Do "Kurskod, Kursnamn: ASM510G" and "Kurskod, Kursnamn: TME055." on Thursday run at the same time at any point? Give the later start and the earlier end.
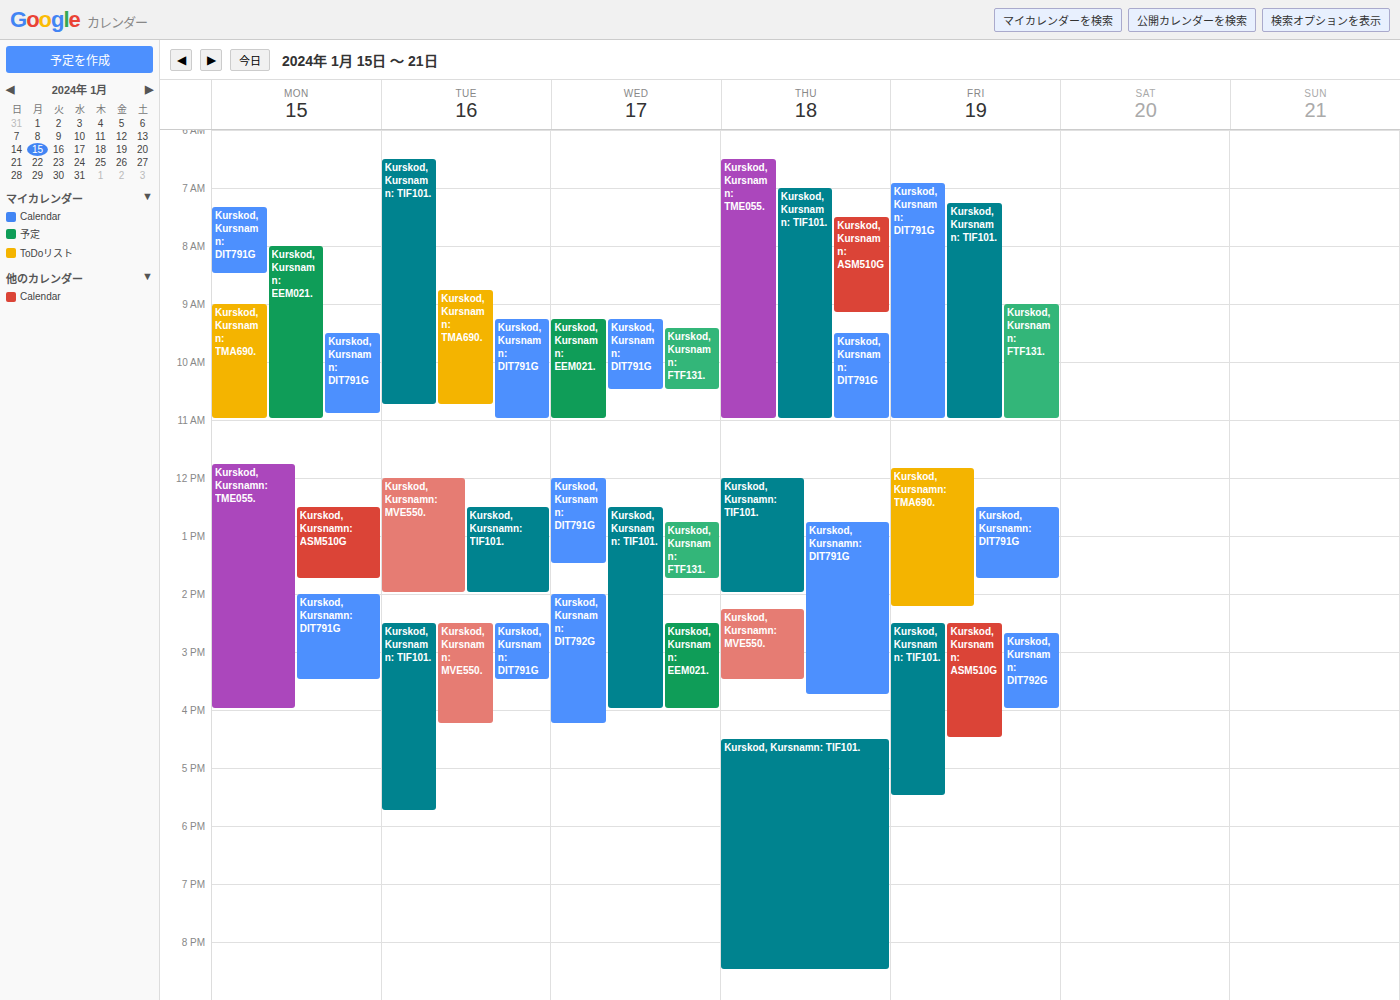
"Kurskod, Kursnamn: ASM510G" runs 07:30 to 09:10, inside "Kurskod, Kursnamn: TME055." -- they overlap.